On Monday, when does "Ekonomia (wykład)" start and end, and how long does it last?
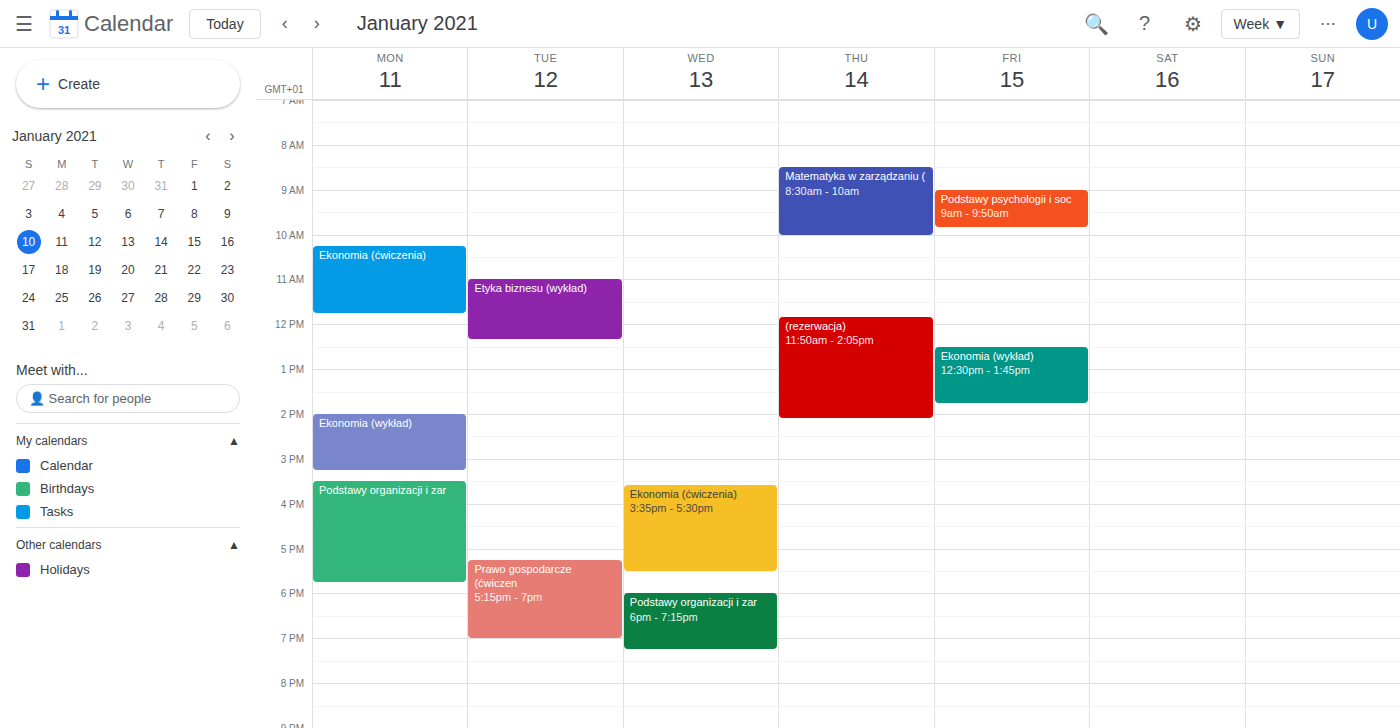
14:00 to 15:15, 1 hour 15 minutes